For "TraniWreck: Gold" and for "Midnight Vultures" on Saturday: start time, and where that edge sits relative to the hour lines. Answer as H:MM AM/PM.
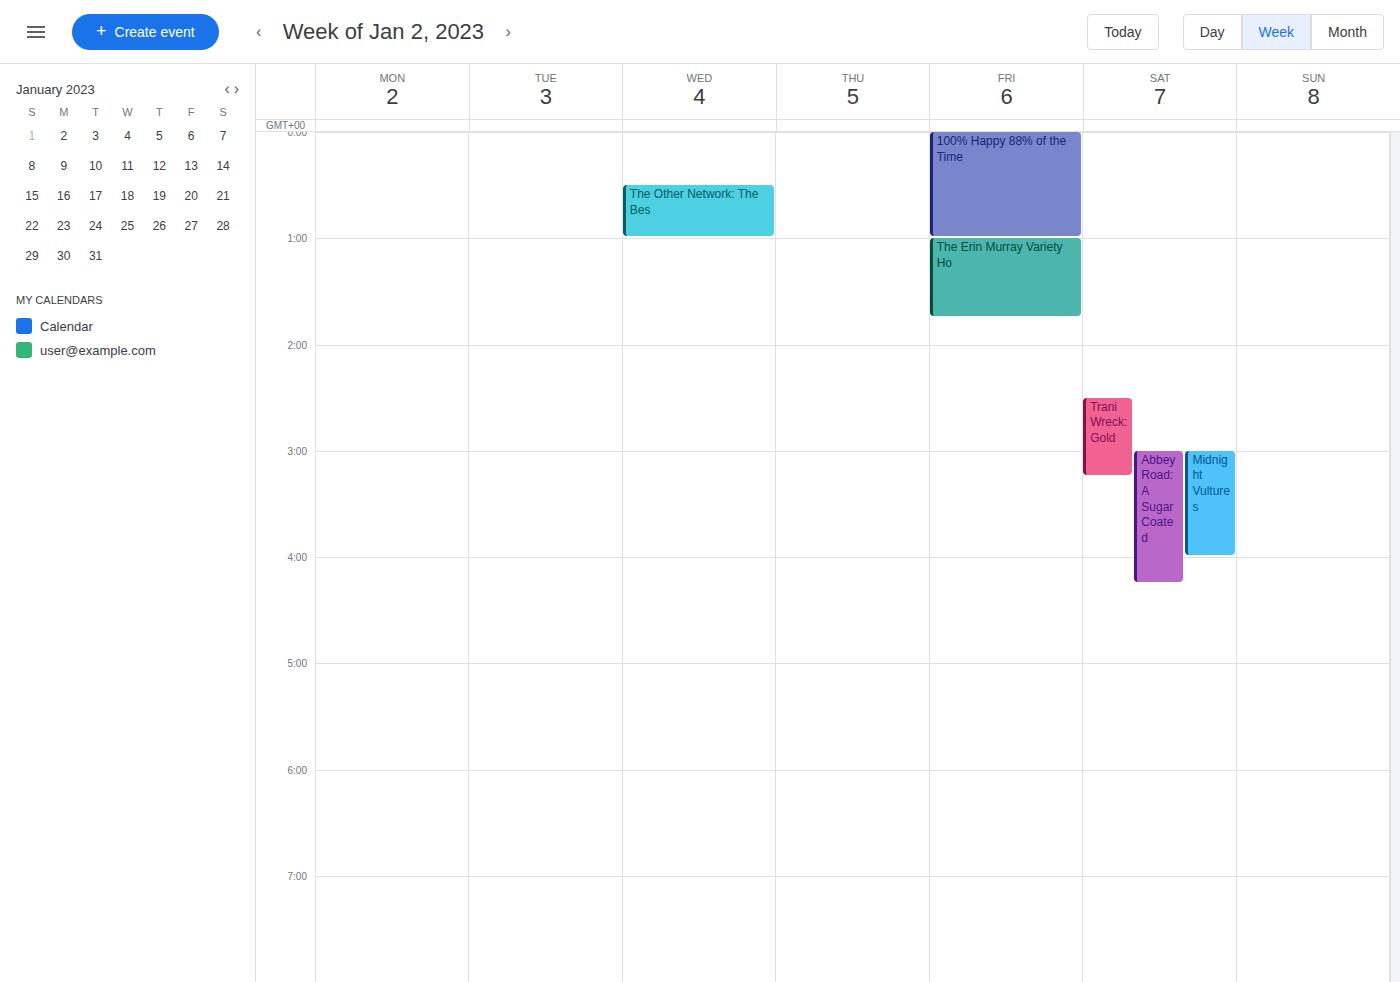
"TraniWreck: Gold": 2:30 AM, halfway between the 2 AM and 3 AM lines. "Midnight Vultures": 3:00 AM, exactly on the 3 AM line.